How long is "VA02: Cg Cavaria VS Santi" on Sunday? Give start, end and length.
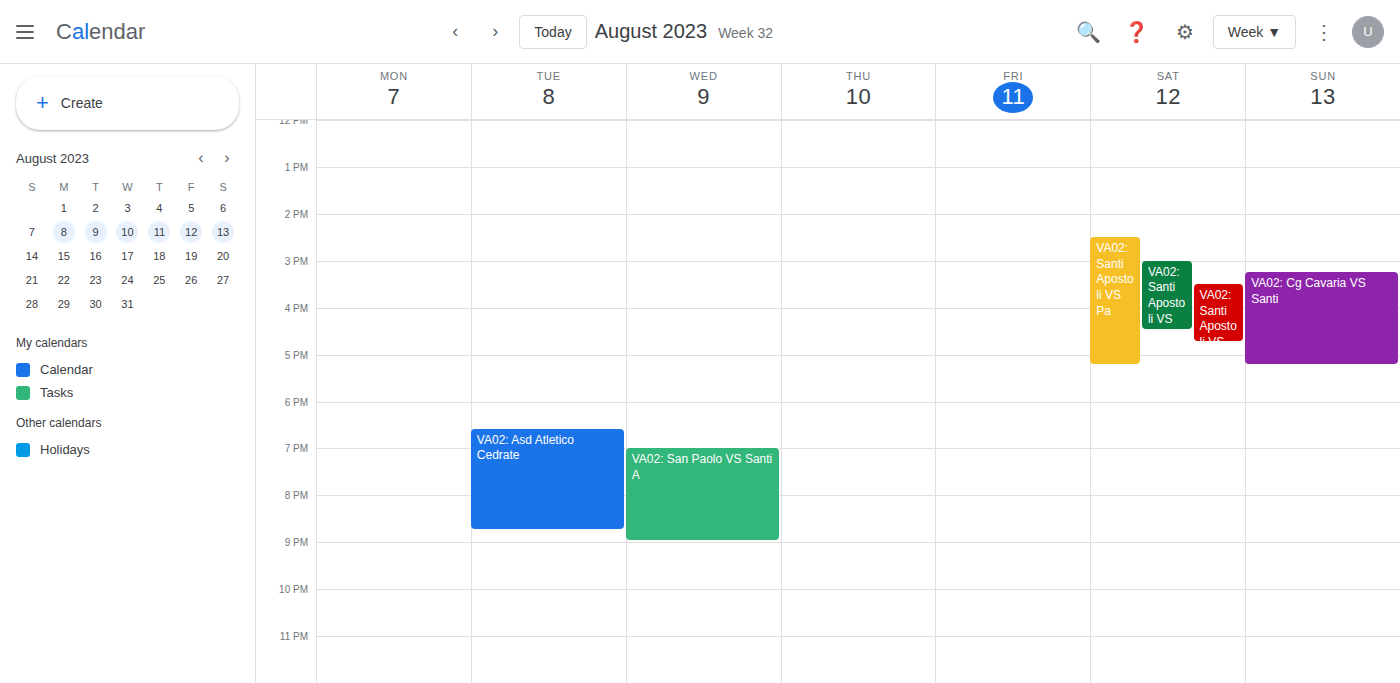
3:15 PM to 5:15 PM, 2 hours